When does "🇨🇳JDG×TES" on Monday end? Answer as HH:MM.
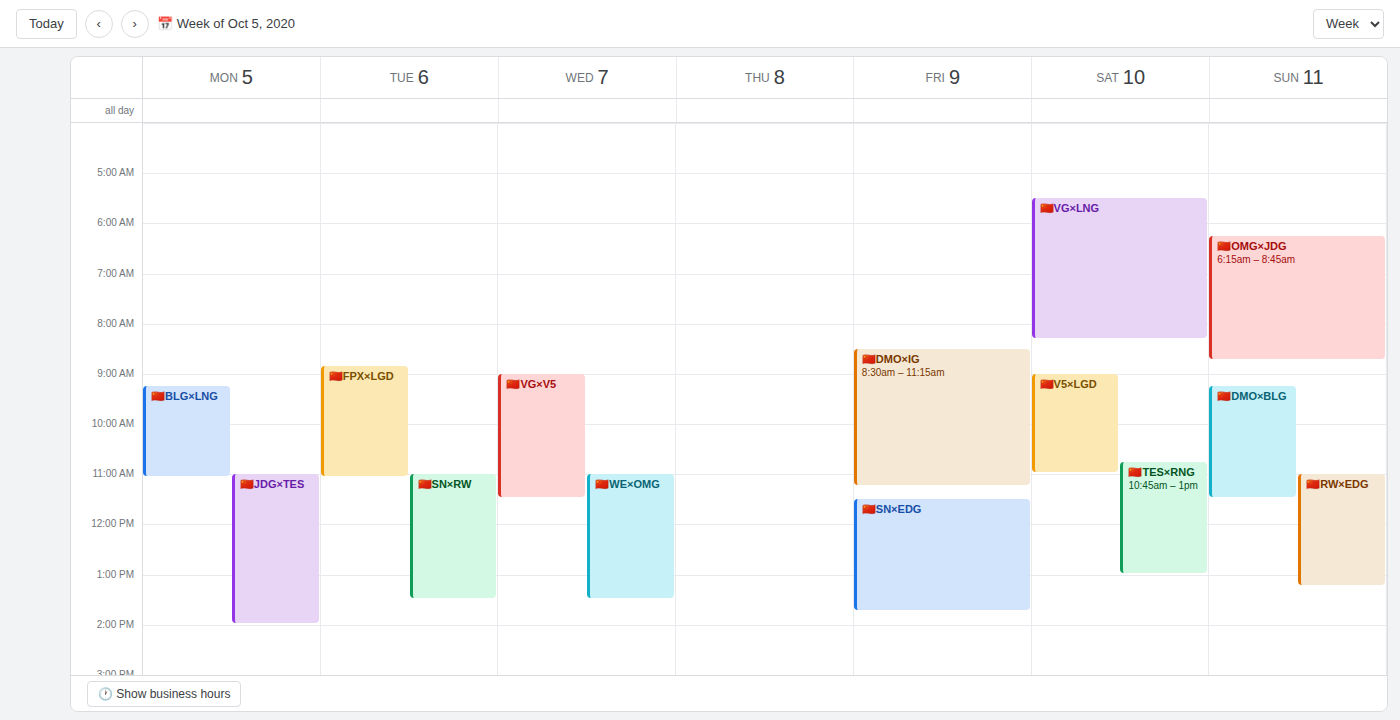
14:00